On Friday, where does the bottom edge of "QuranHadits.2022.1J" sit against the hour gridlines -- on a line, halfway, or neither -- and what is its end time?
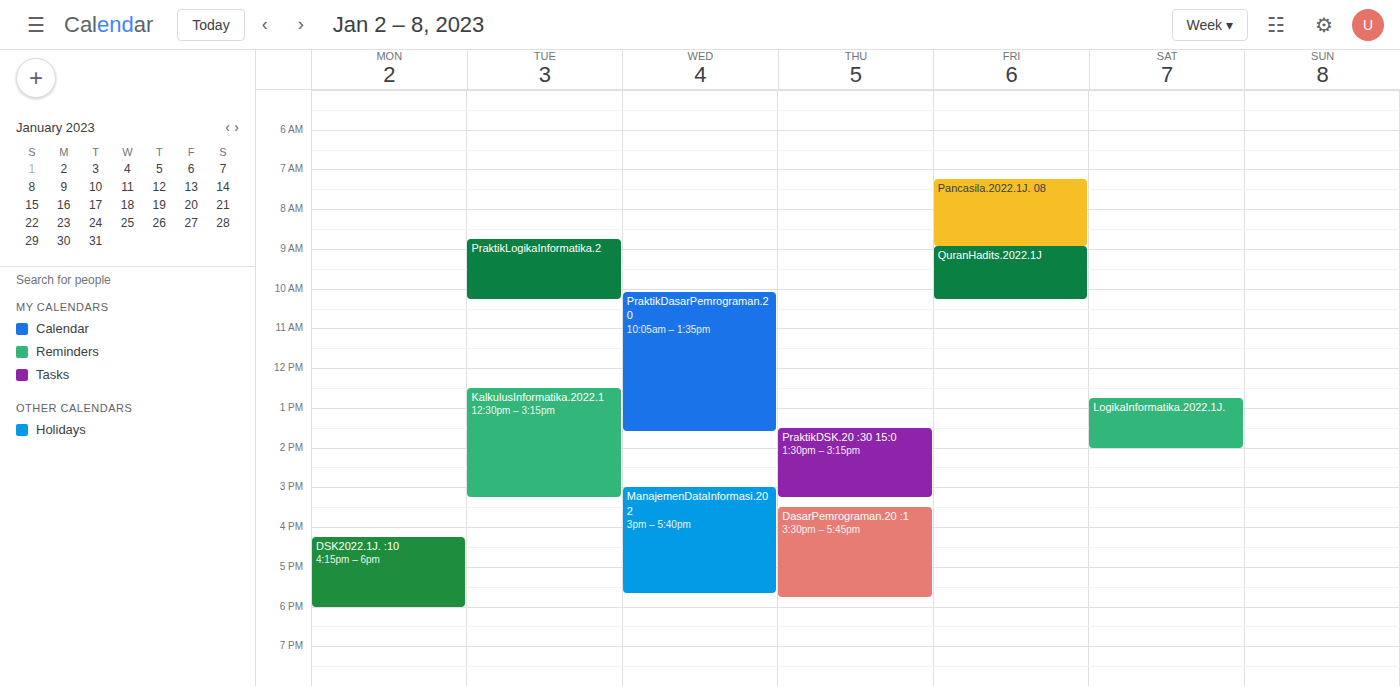
10:15 AM -- neither: a quarter of the way from the 10 AM line to the 11 AM line.